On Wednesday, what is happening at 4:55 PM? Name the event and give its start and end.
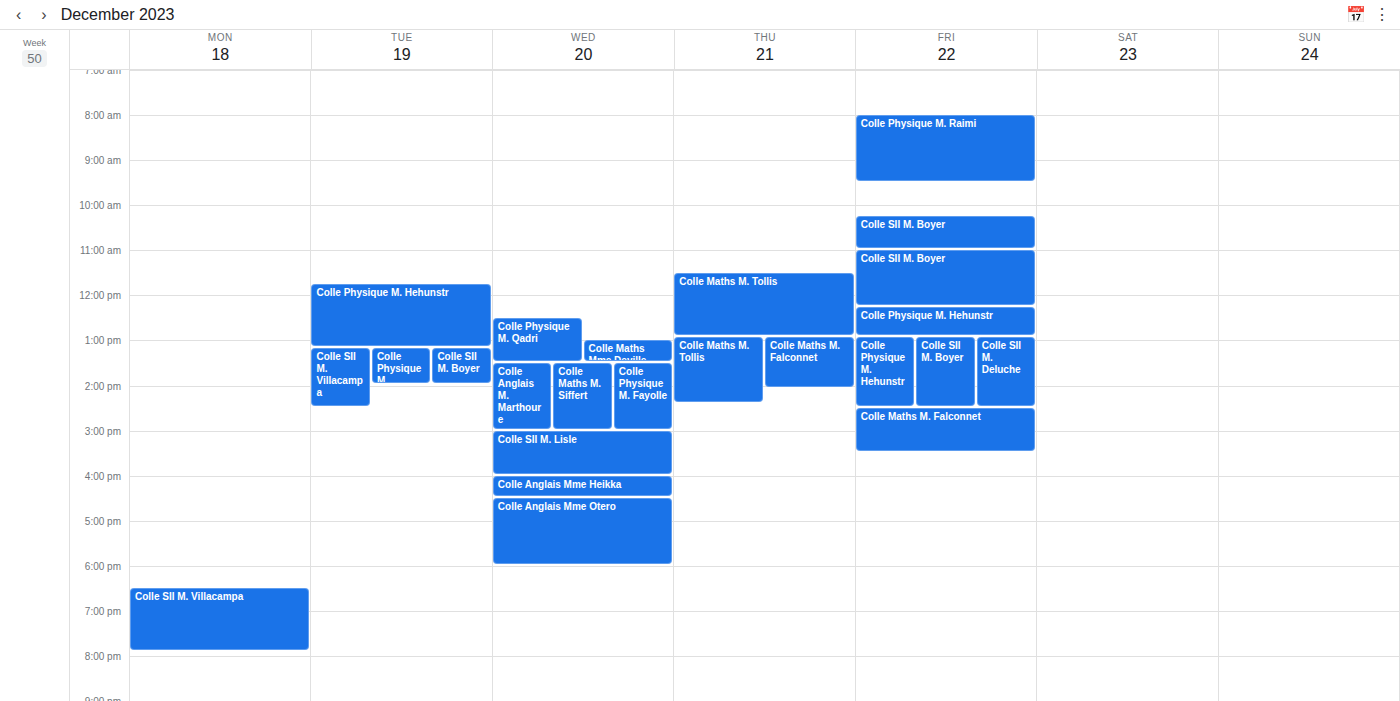
"Colle Anglais Mme Otero", 4:30 PM to 6:00 PM